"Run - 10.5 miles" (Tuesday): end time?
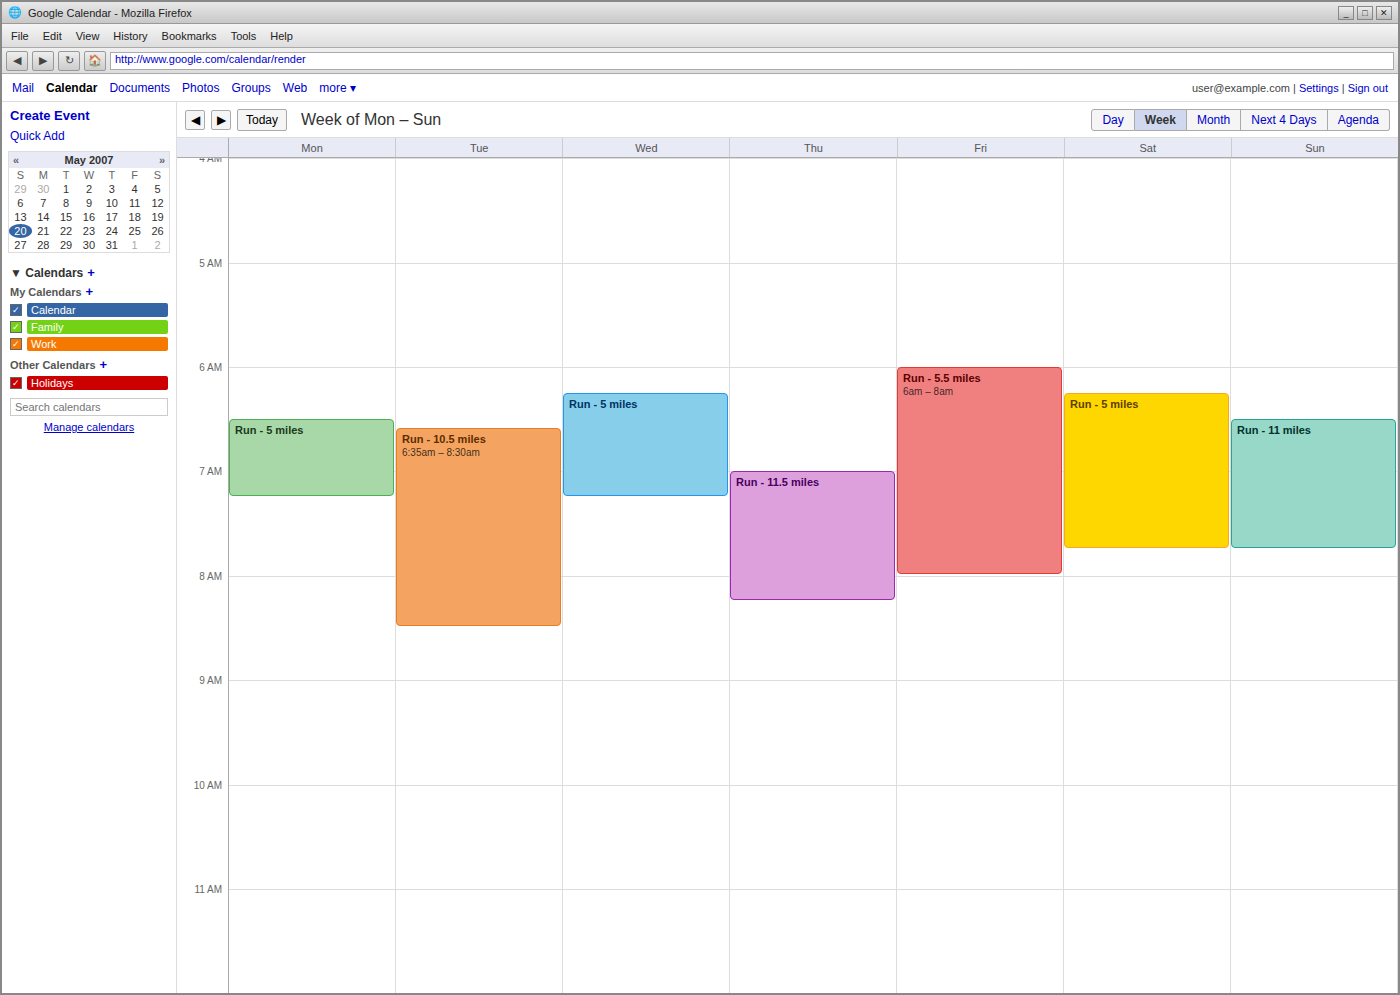
8:30 AM